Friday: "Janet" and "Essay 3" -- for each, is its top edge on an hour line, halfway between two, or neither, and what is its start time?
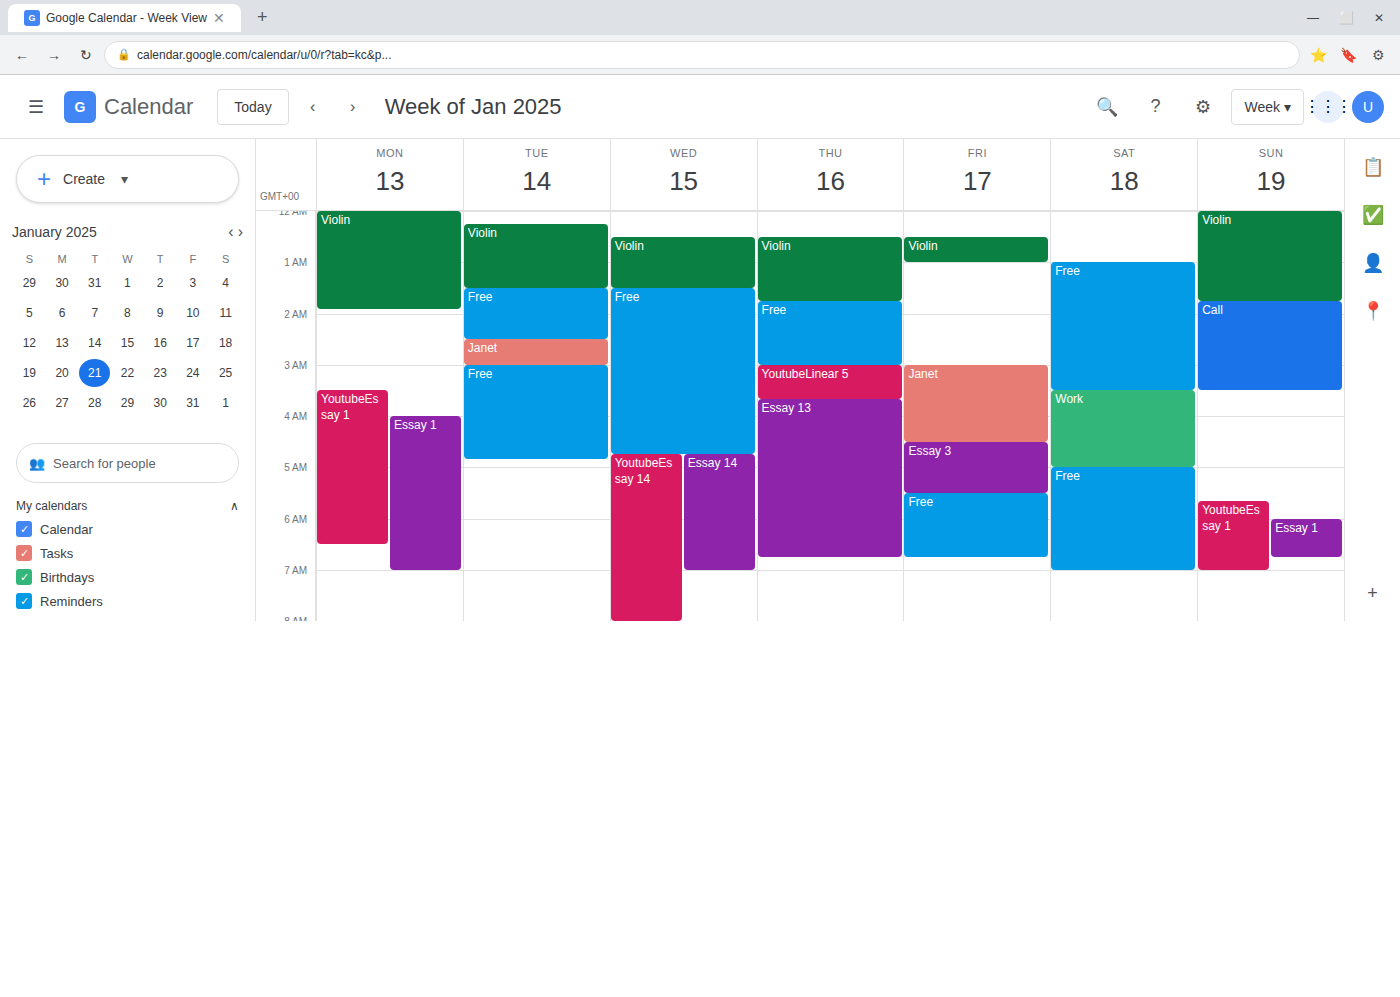
"Janet": 03:00, exactly on the 03:00 line. "Essay 3": 04:30, halfway between the 04:00 and 05:00 lines.